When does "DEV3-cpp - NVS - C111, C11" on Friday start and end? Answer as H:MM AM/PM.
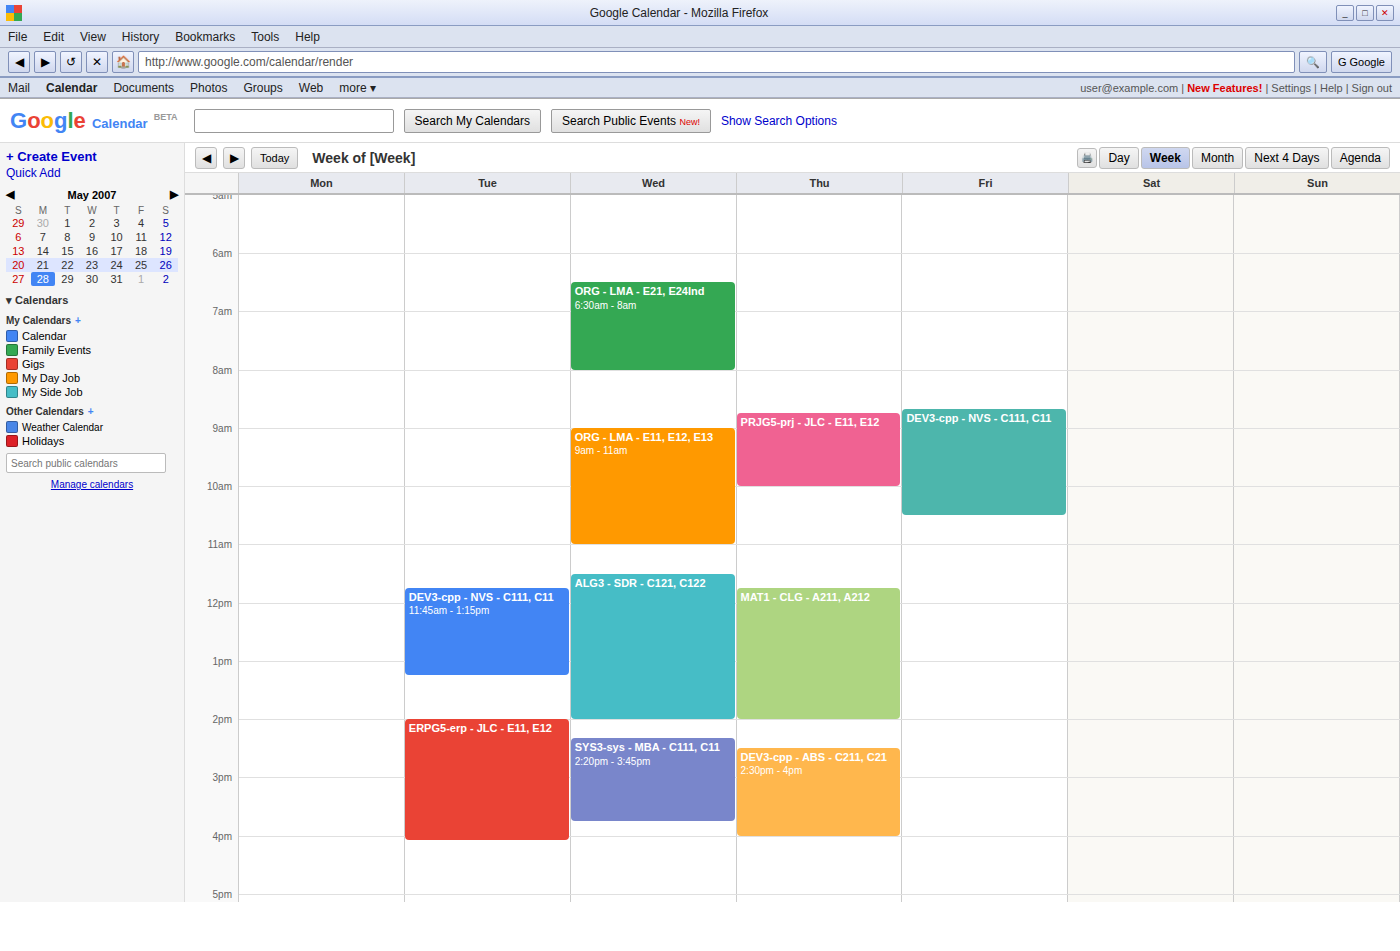
8:40 AM to 10:30 AM